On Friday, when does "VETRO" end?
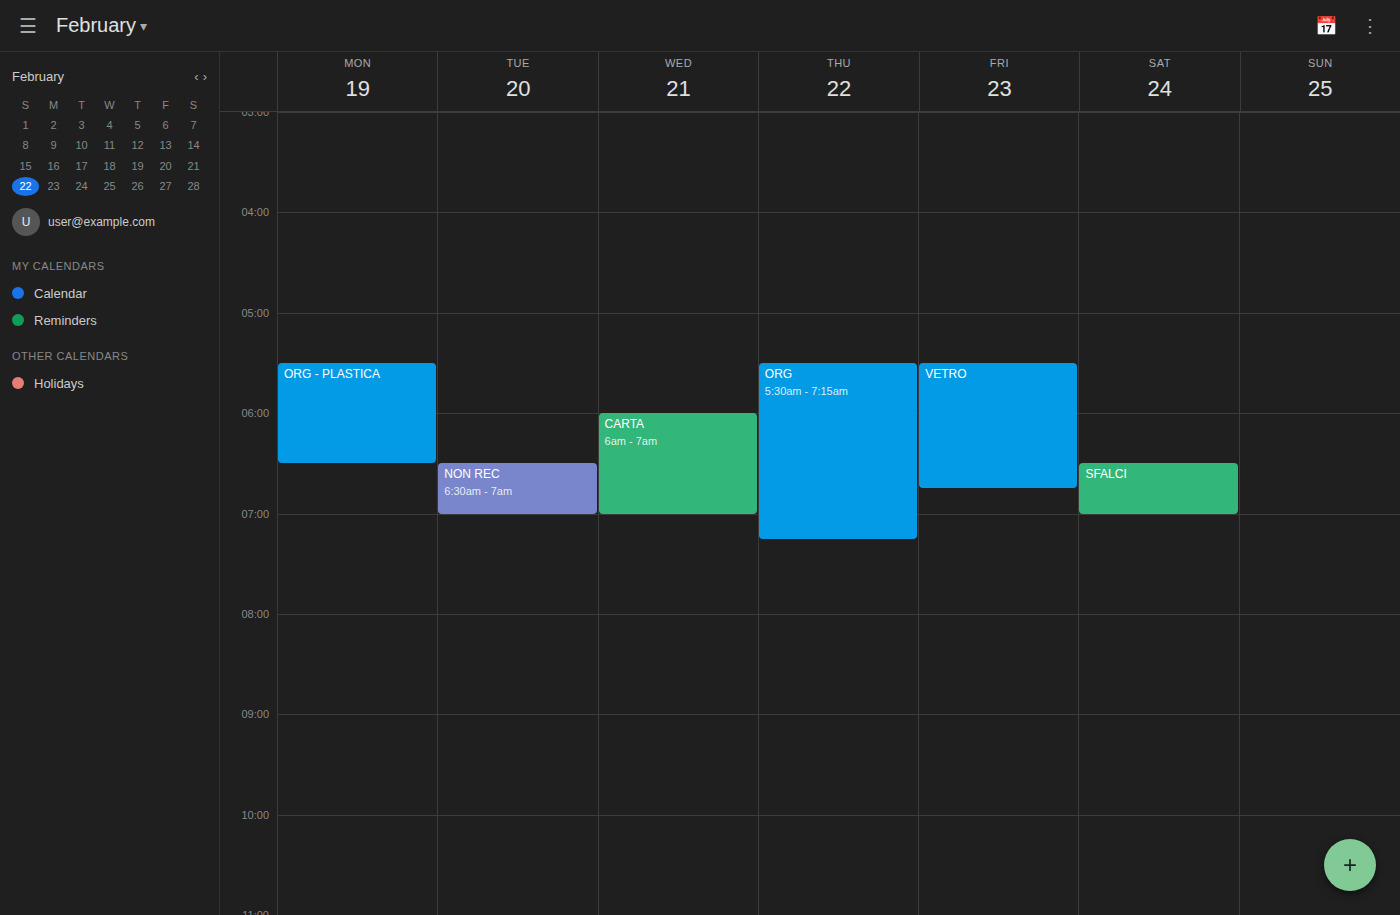
6:45 AM